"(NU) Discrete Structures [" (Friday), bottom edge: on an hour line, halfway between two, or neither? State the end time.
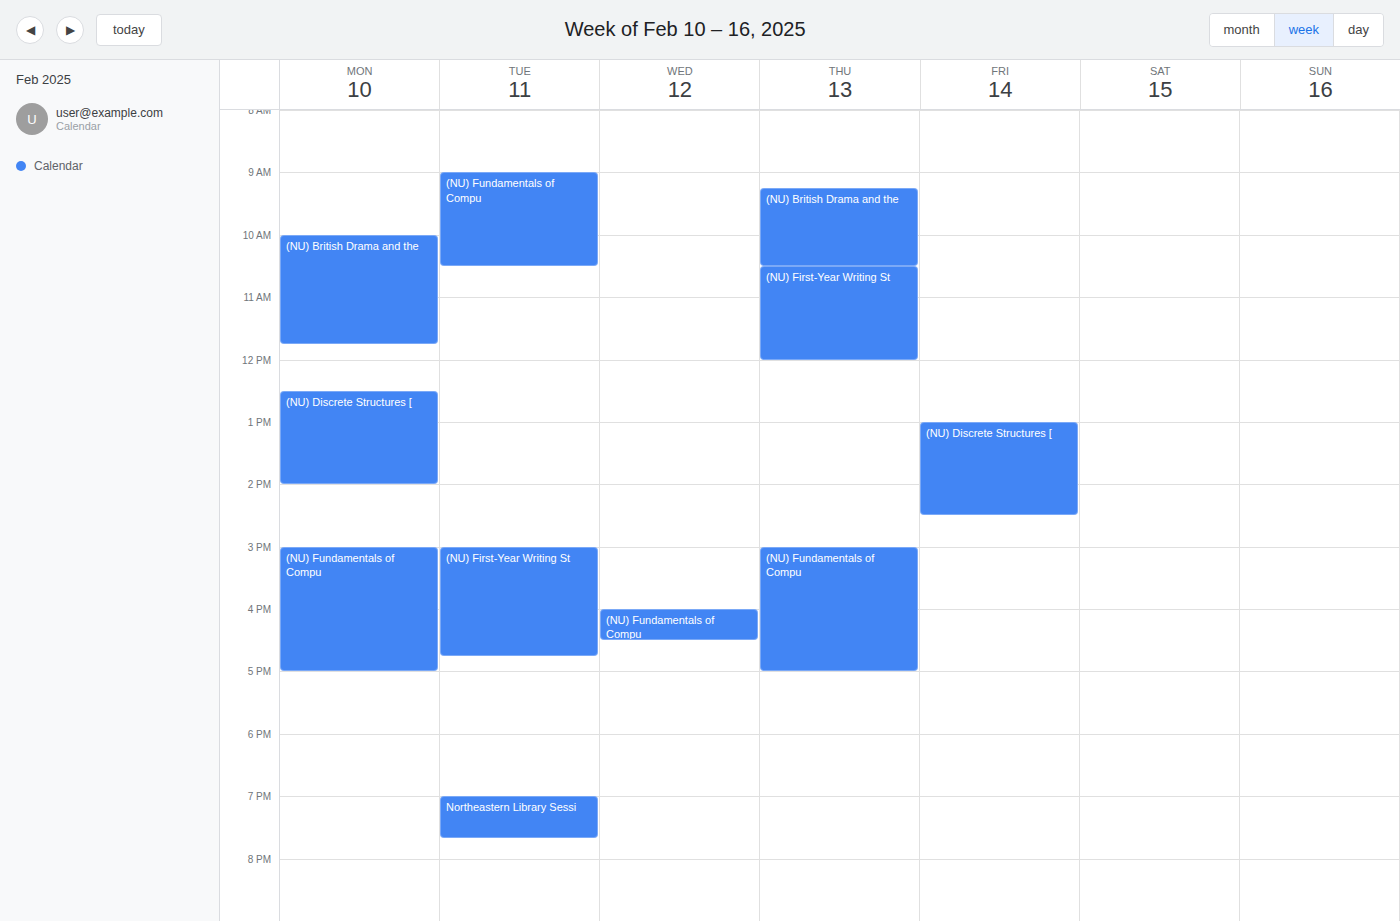
2:30 PM -- halfway between the 2 PM and 3 PM lines.